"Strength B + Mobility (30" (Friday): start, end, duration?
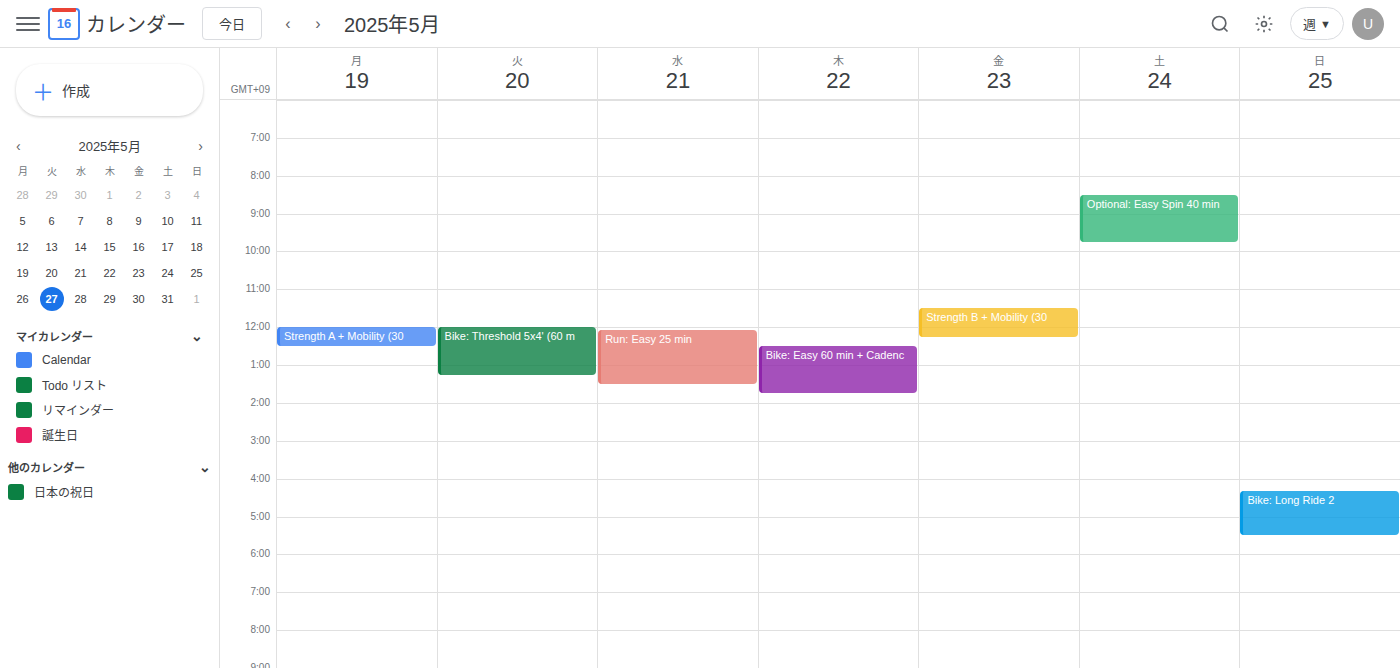
11:30 AM to 12:15 PM, 45 minutes